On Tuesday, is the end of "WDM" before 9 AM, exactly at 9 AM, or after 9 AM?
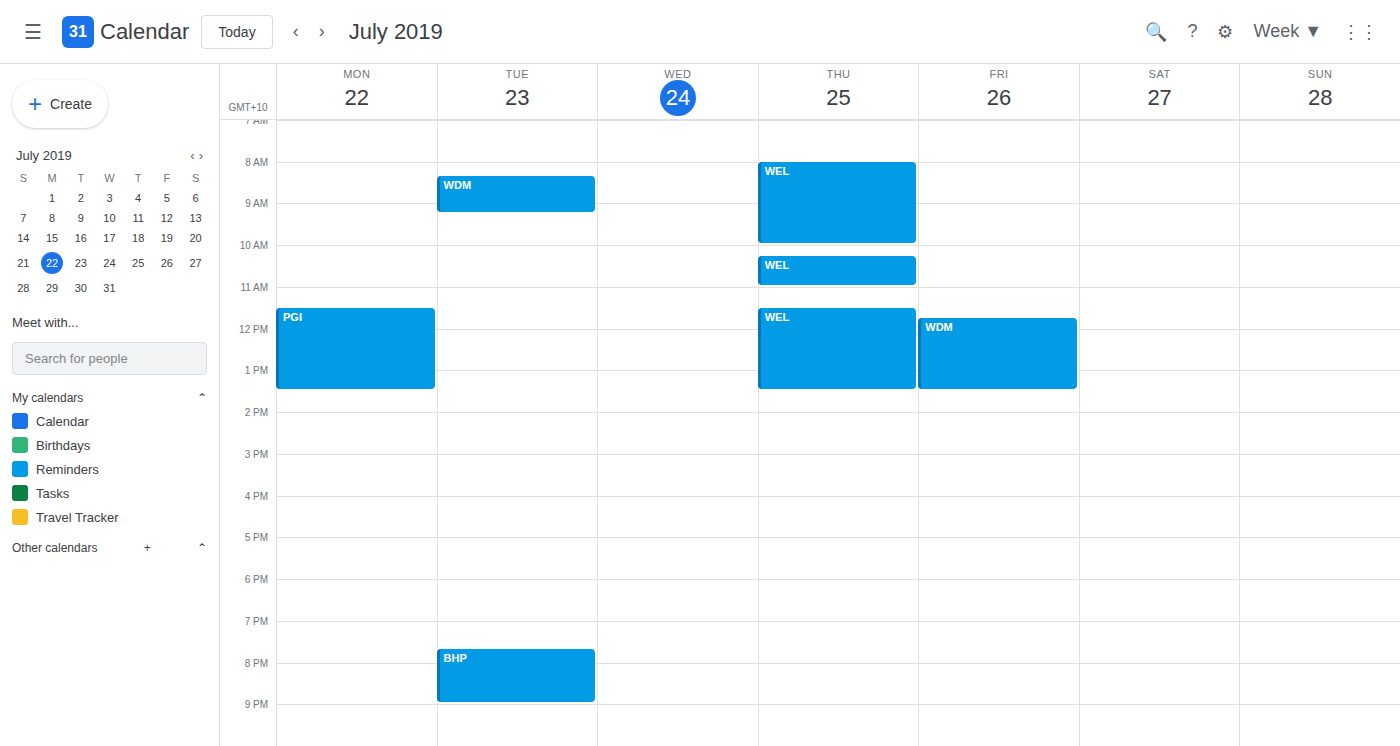
9:15 AM -- after 9 AM, 15 minutes below the 9 AM line.